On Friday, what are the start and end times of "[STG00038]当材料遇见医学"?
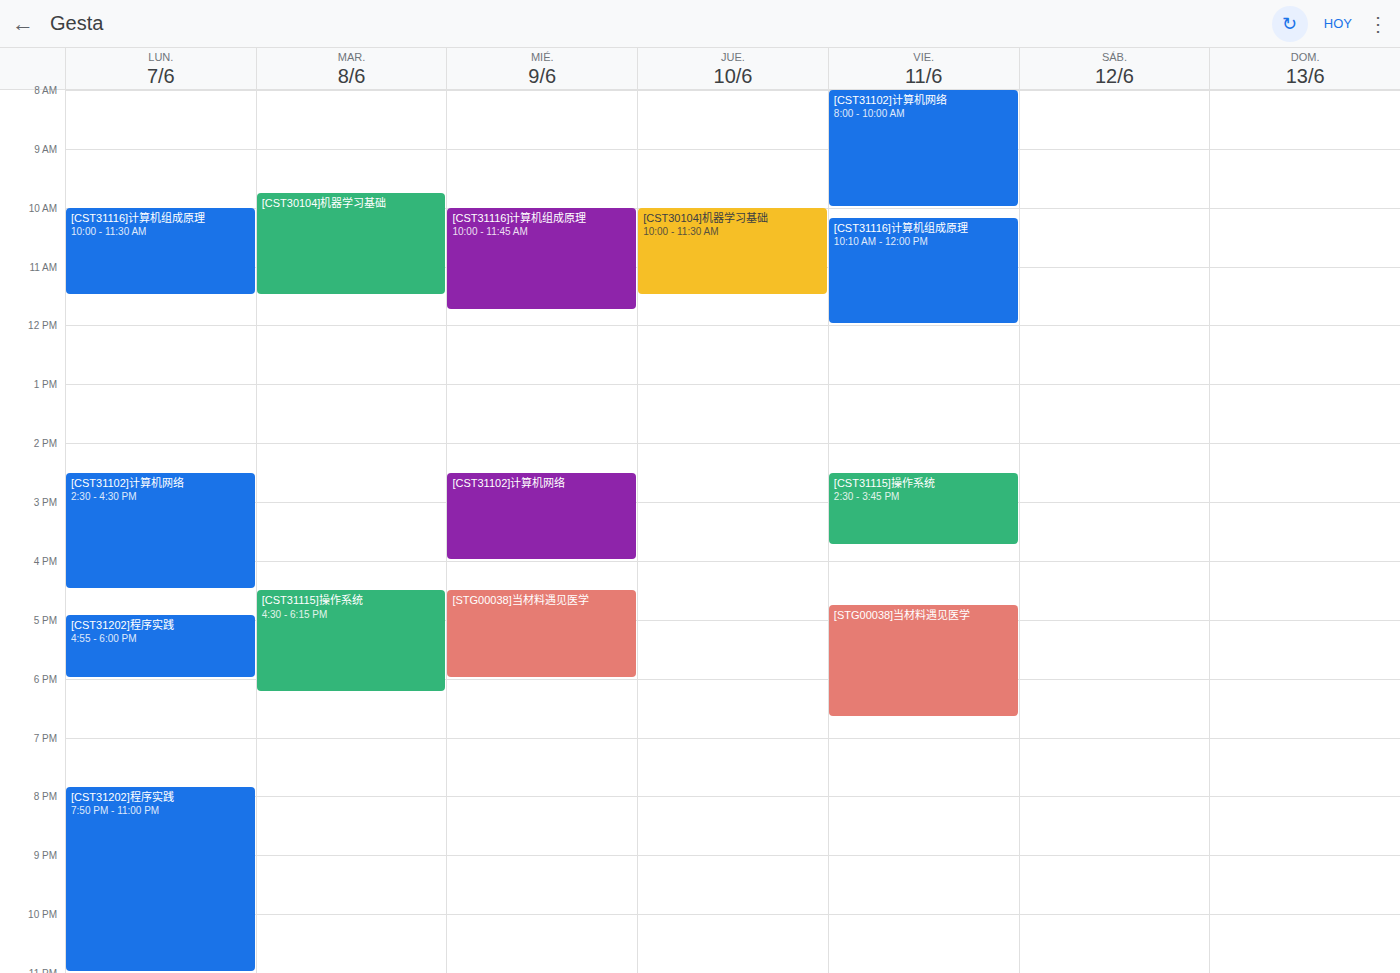
4:45 PM to 6:40 PM